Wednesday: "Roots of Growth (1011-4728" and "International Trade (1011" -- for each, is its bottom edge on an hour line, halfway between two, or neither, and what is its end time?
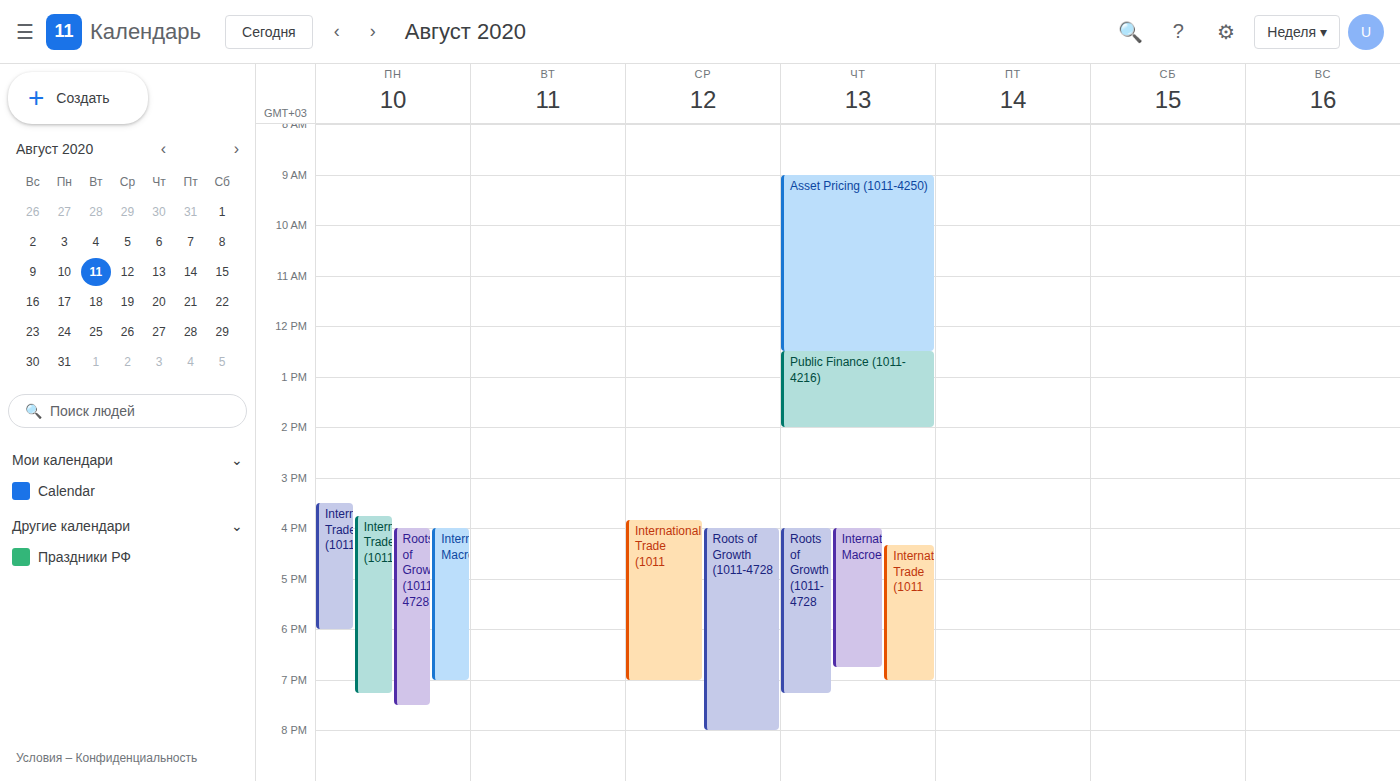
"Roots of Growth (1011-4728": 8:00 PM, exactly on the 8 PM line. "International Trade (1011": 7:00 PM, exactly on the 7 PM line.